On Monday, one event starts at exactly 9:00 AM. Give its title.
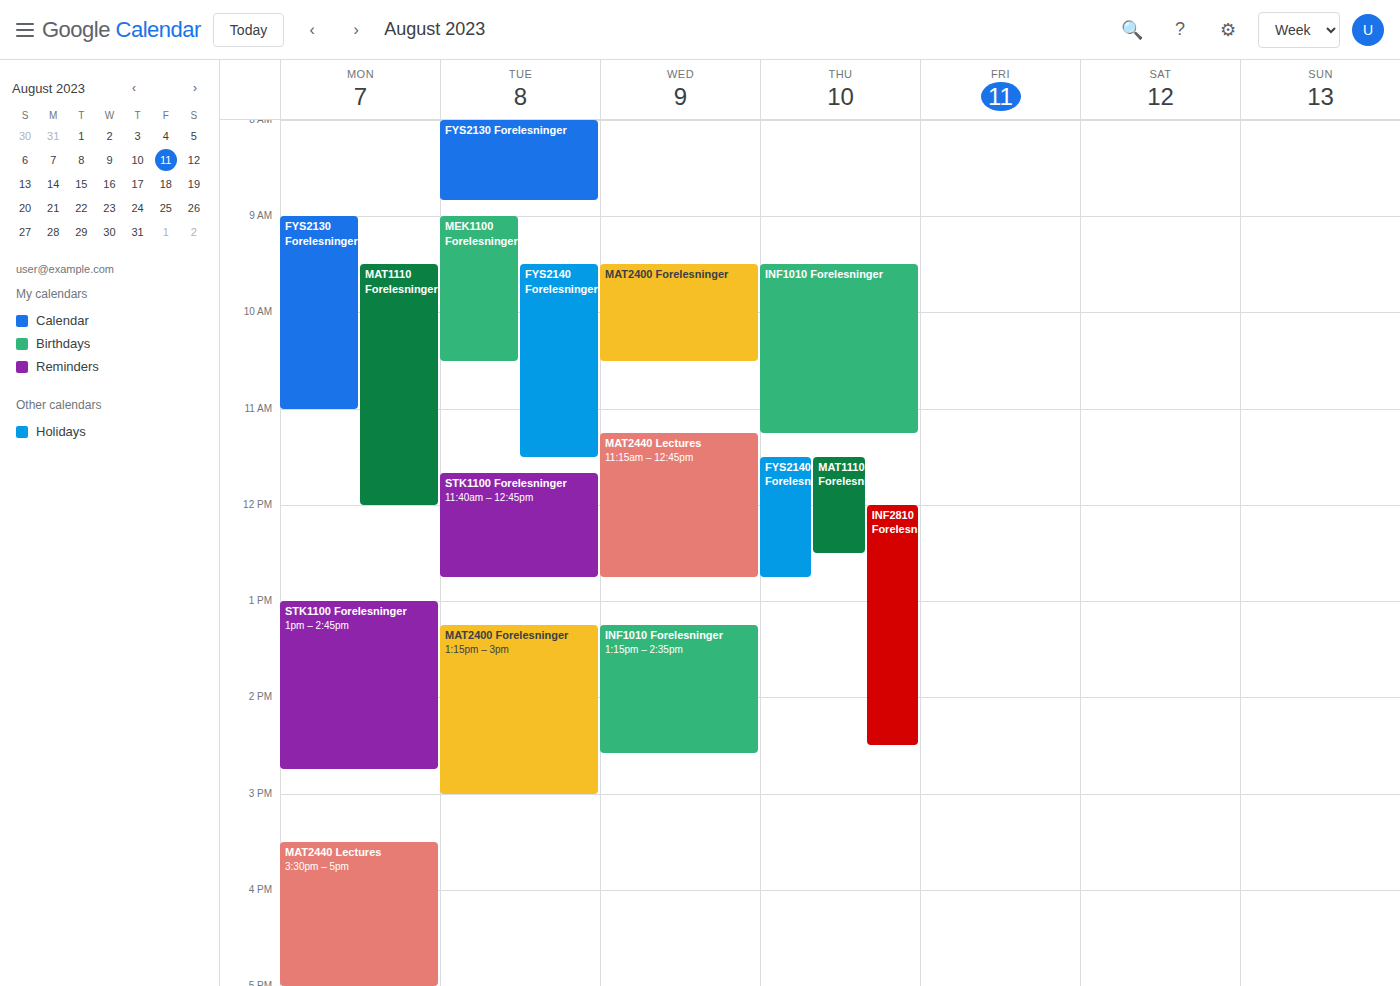
"FYS2130 Forelesninger"